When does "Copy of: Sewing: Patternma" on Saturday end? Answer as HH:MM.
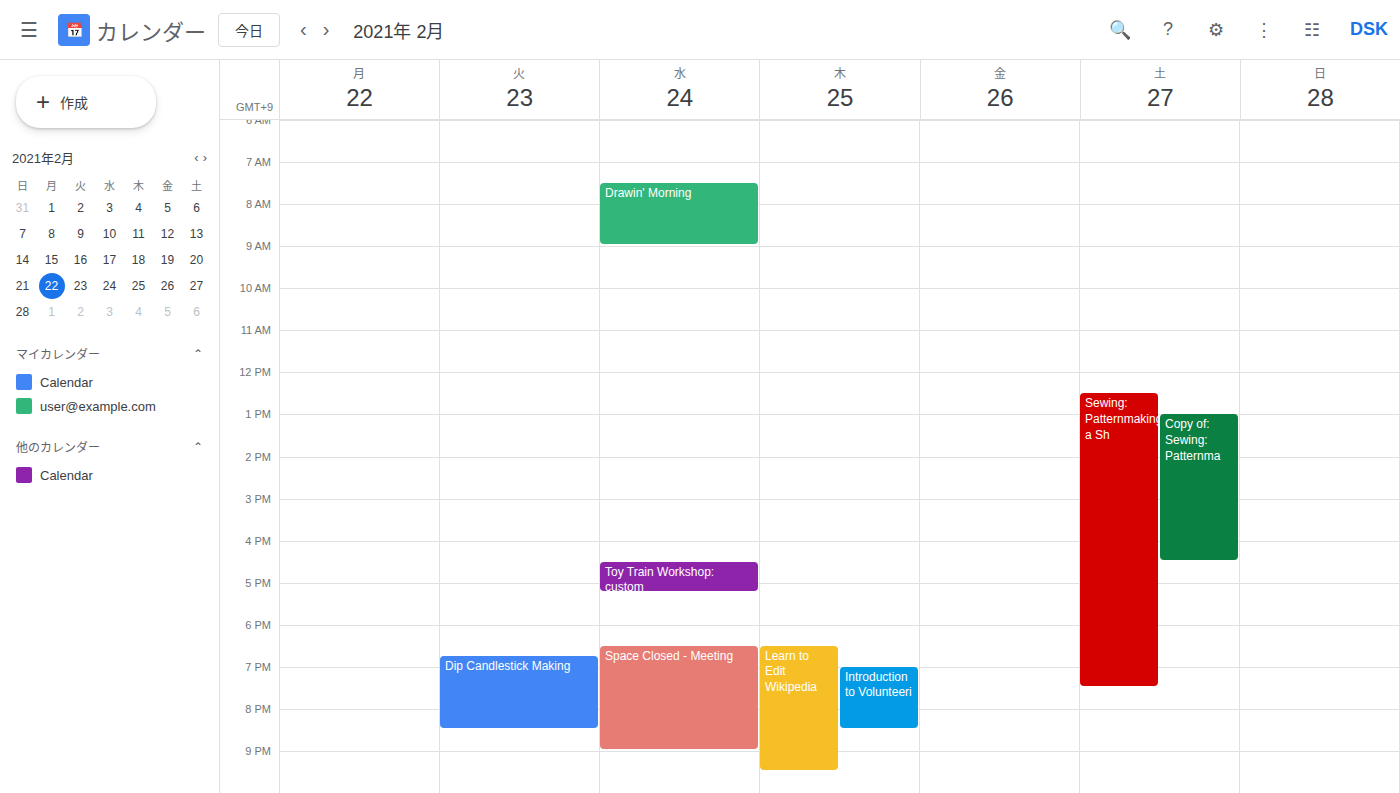
16:30